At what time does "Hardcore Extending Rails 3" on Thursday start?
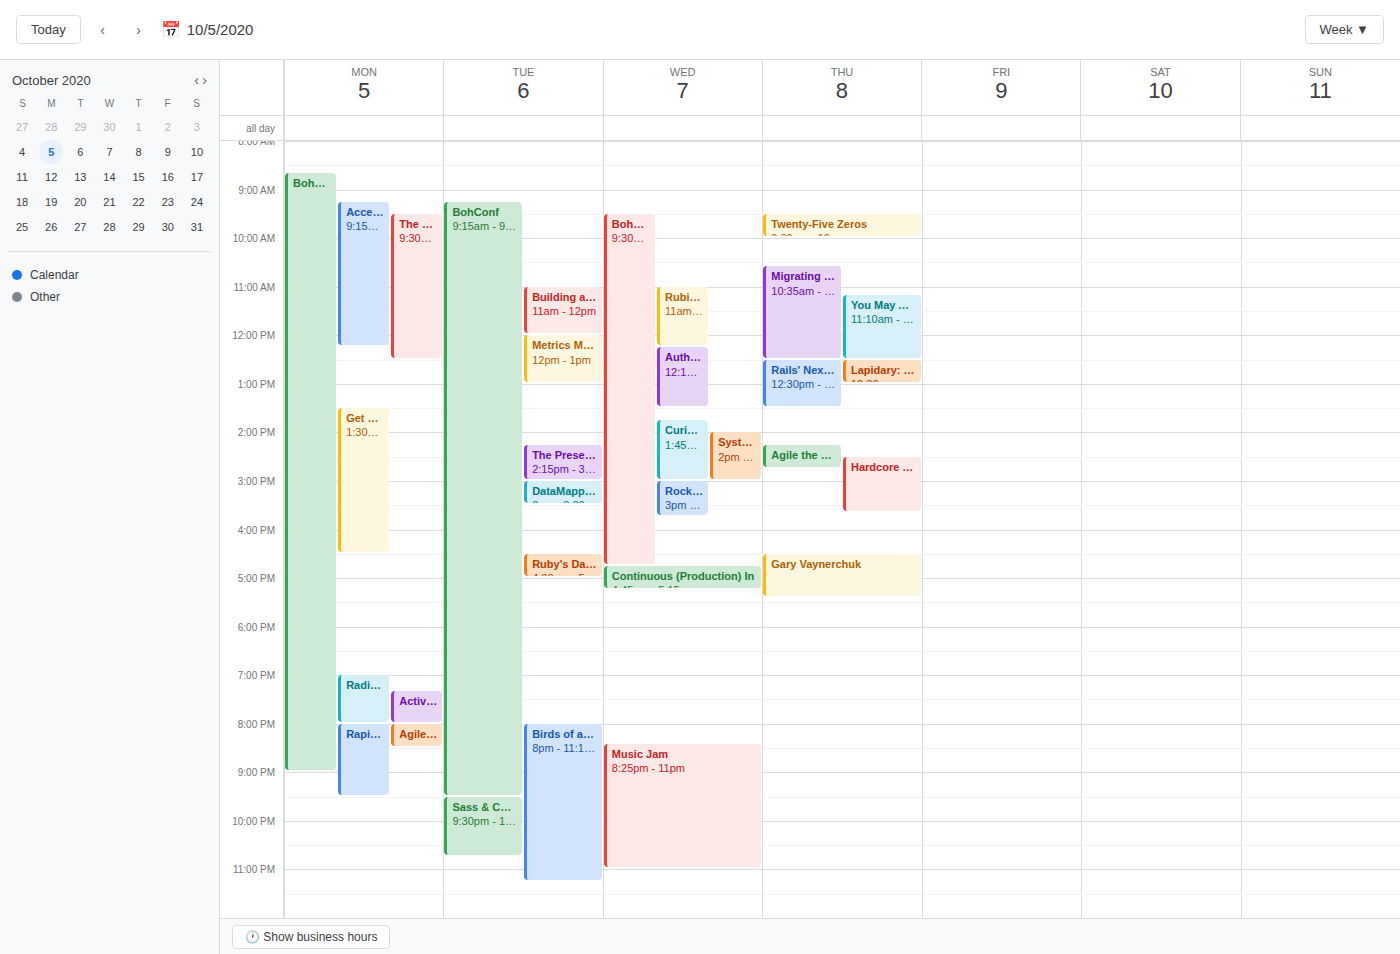
14:30